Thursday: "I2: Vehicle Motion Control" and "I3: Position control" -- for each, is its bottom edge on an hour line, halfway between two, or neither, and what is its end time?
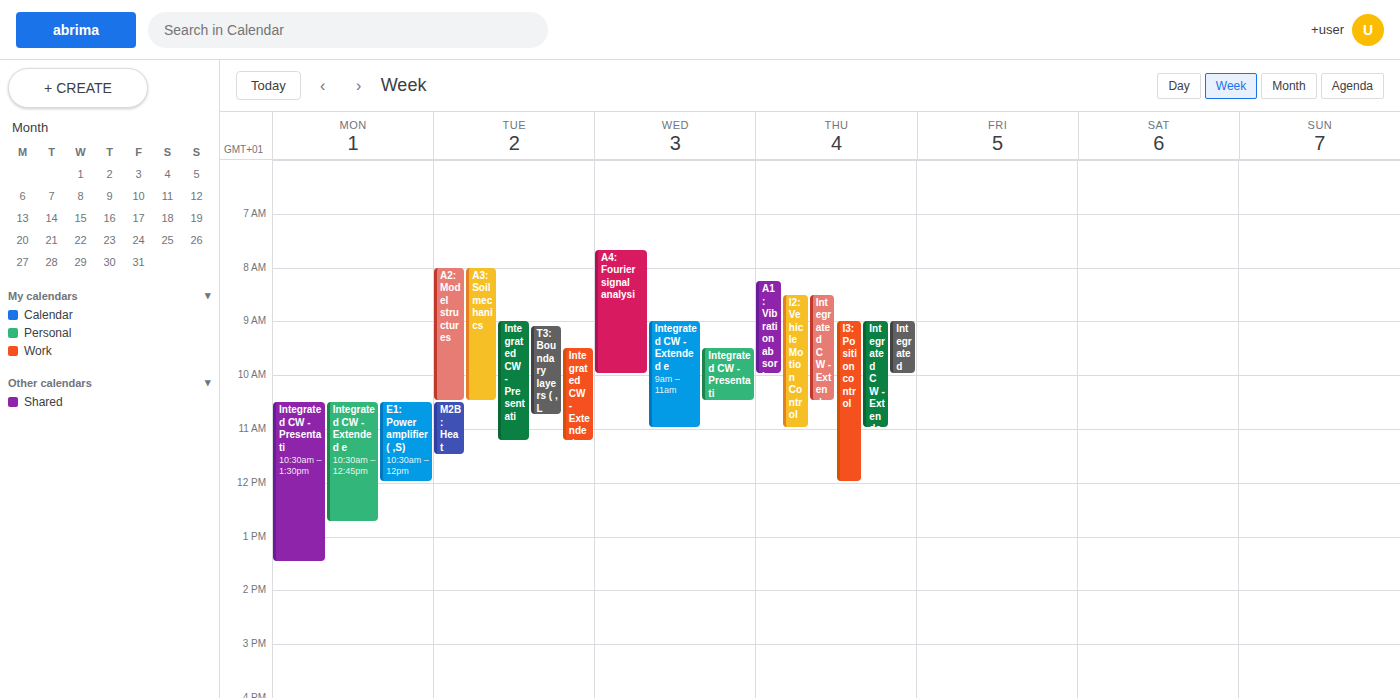
"I2: Vehicle Motion Control": 11:00 AM, exactly on the 11 AM line. "I3: Position control": 12:00 PM, exactly on the 12 PM line.